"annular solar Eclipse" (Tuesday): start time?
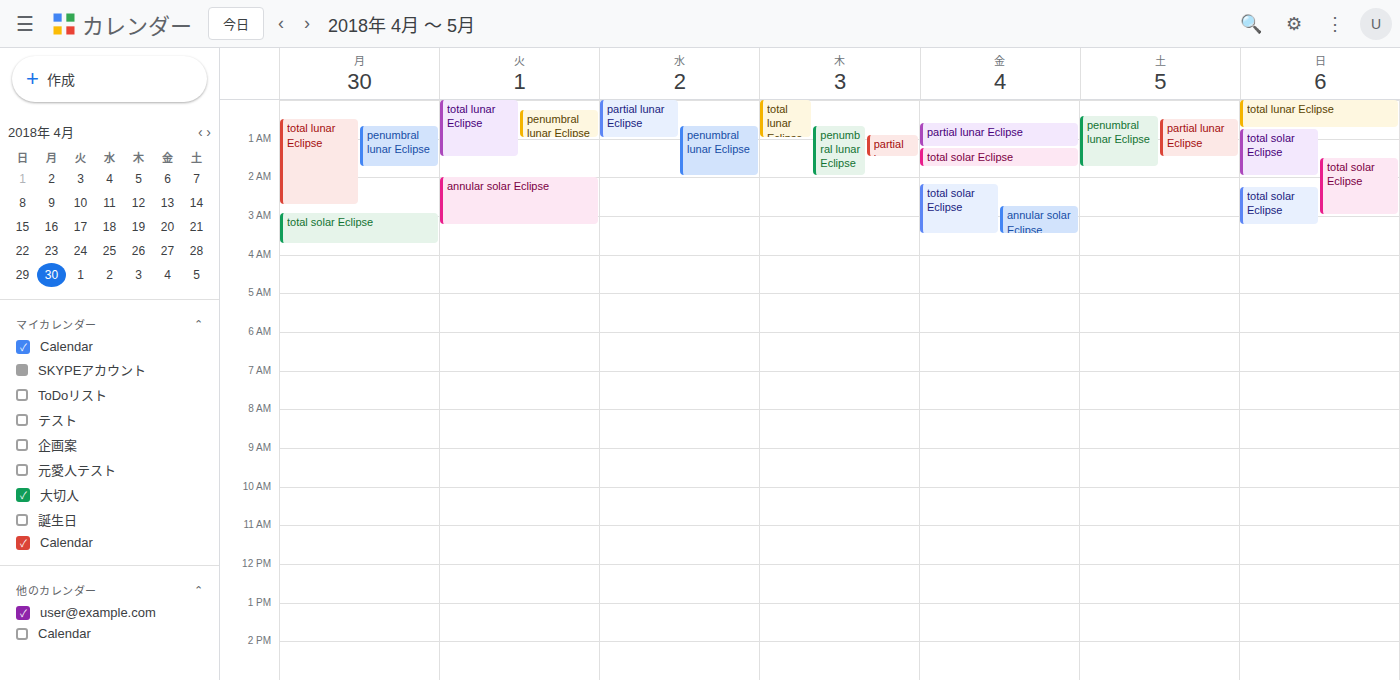
2:00 AM